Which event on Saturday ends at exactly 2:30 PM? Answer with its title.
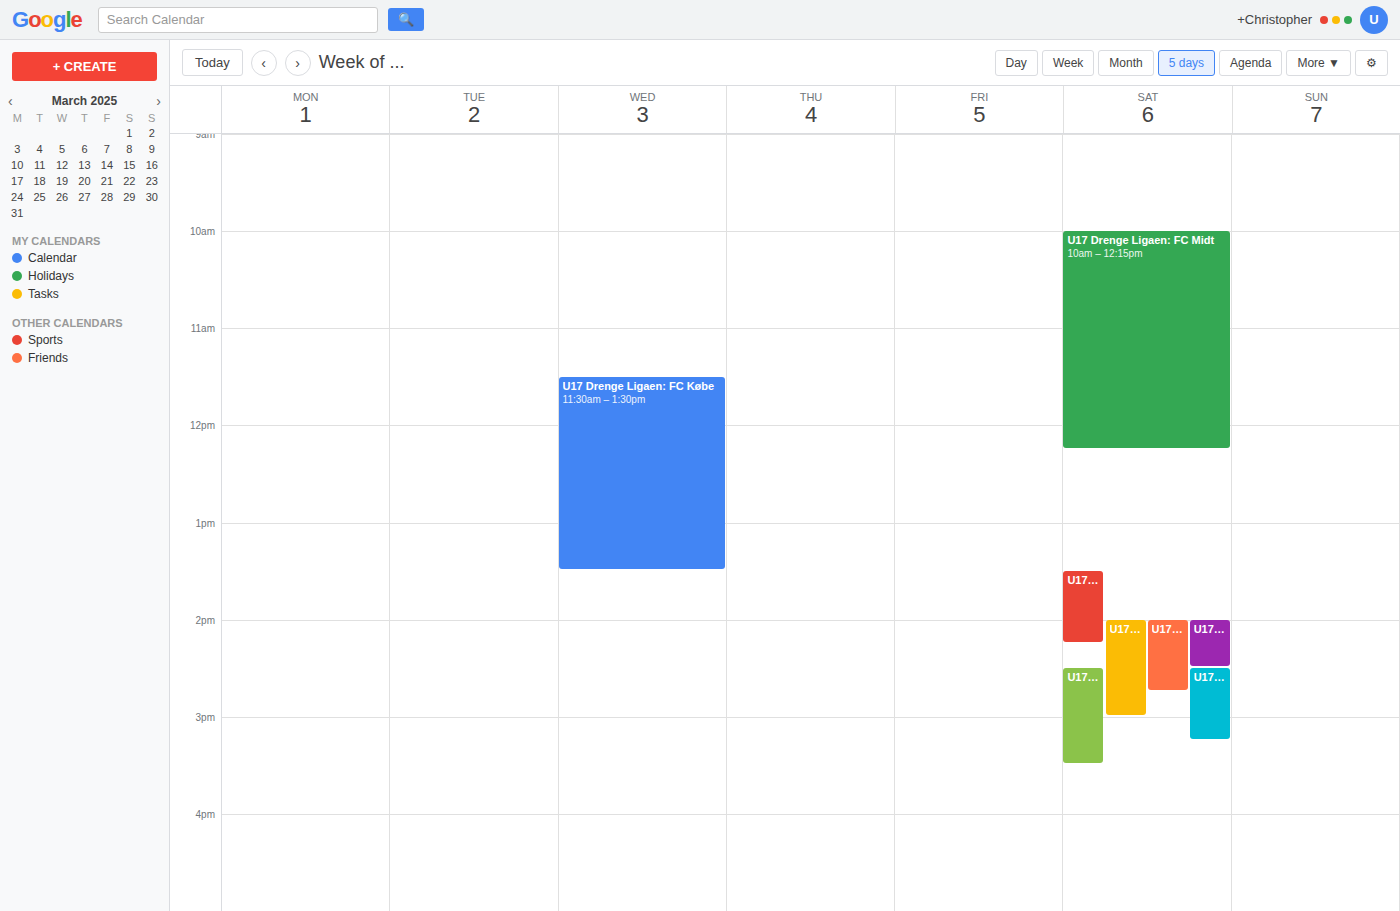
"U17 Drenge Ligaen: Brøndby"